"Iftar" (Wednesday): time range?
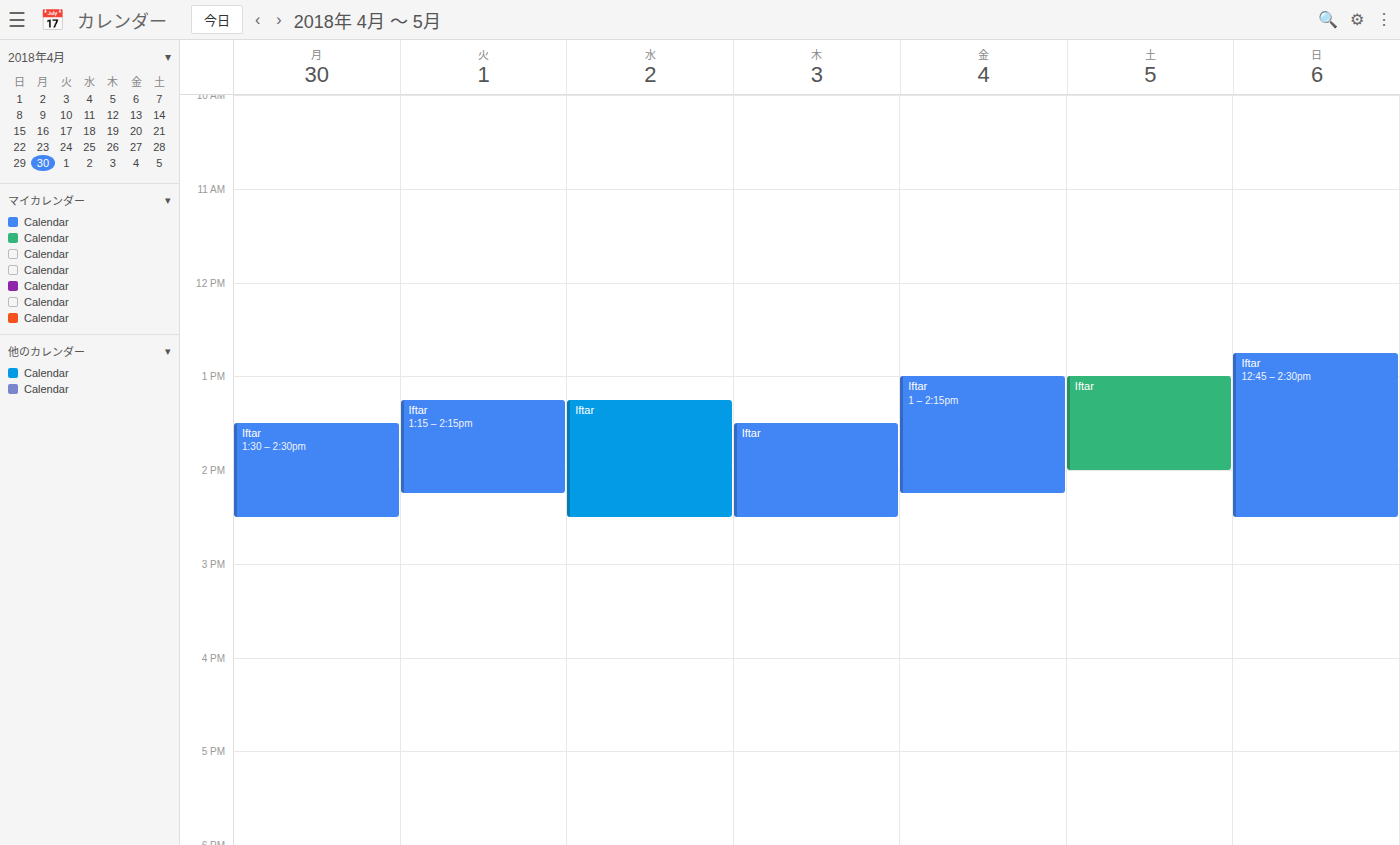
1:15 PM to 2:30 PM